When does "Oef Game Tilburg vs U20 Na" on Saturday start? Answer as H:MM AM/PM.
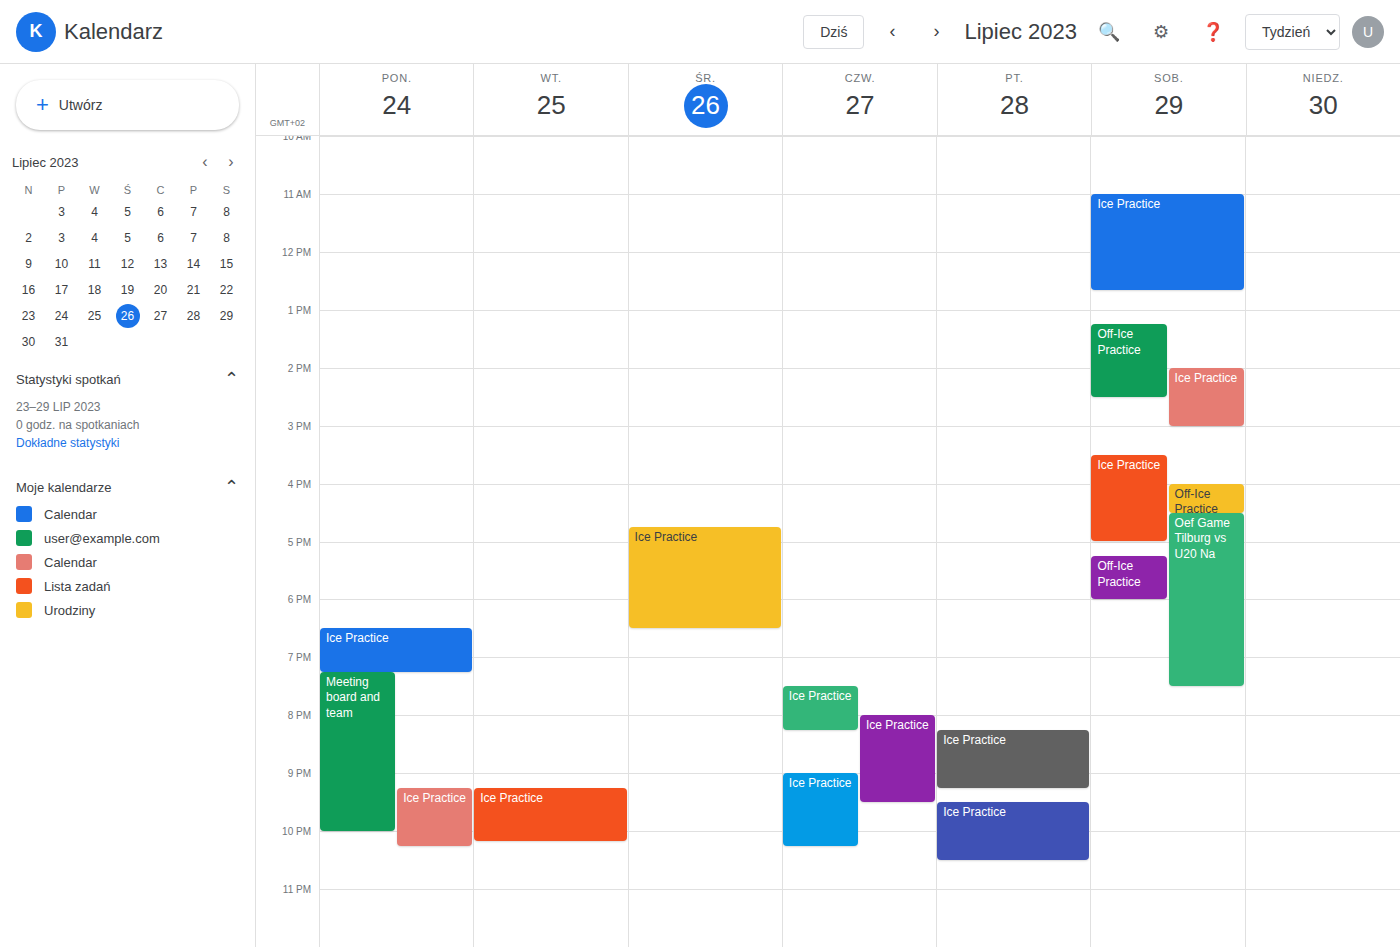
4:30 PM